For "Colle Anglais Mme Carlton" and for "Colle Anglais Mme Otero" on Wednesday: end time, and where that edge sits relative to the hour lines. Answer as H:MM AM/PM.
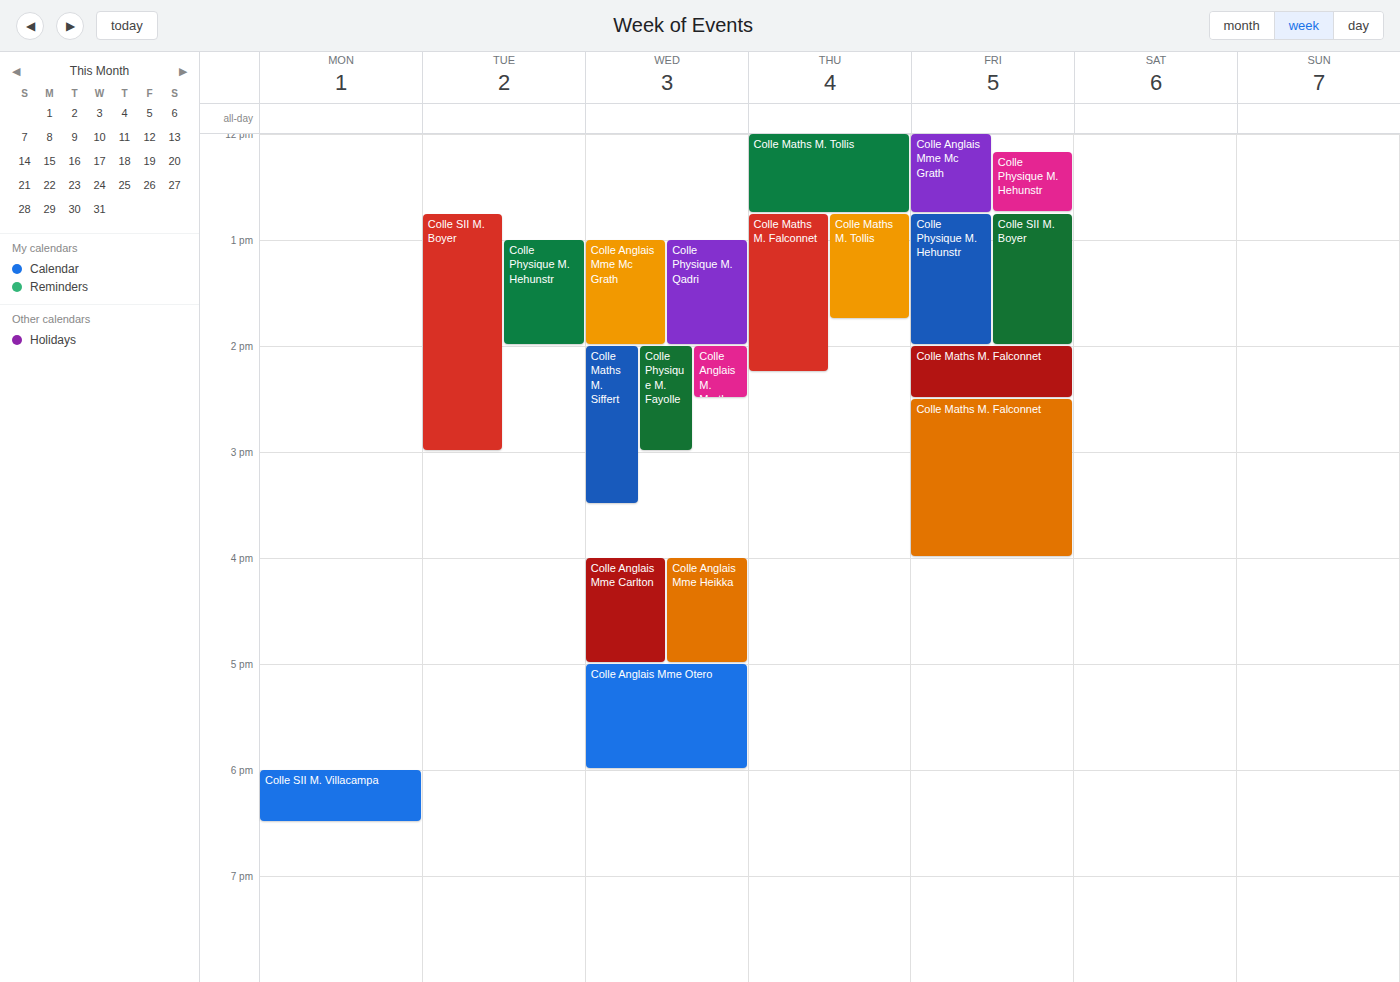
"Colle Anglais Mme Carlton": 5:00 PM, exactly on the 5 PM line. "Colle Anglais Mme Otero": 6:00 PM, exactly on the 6 PM line.